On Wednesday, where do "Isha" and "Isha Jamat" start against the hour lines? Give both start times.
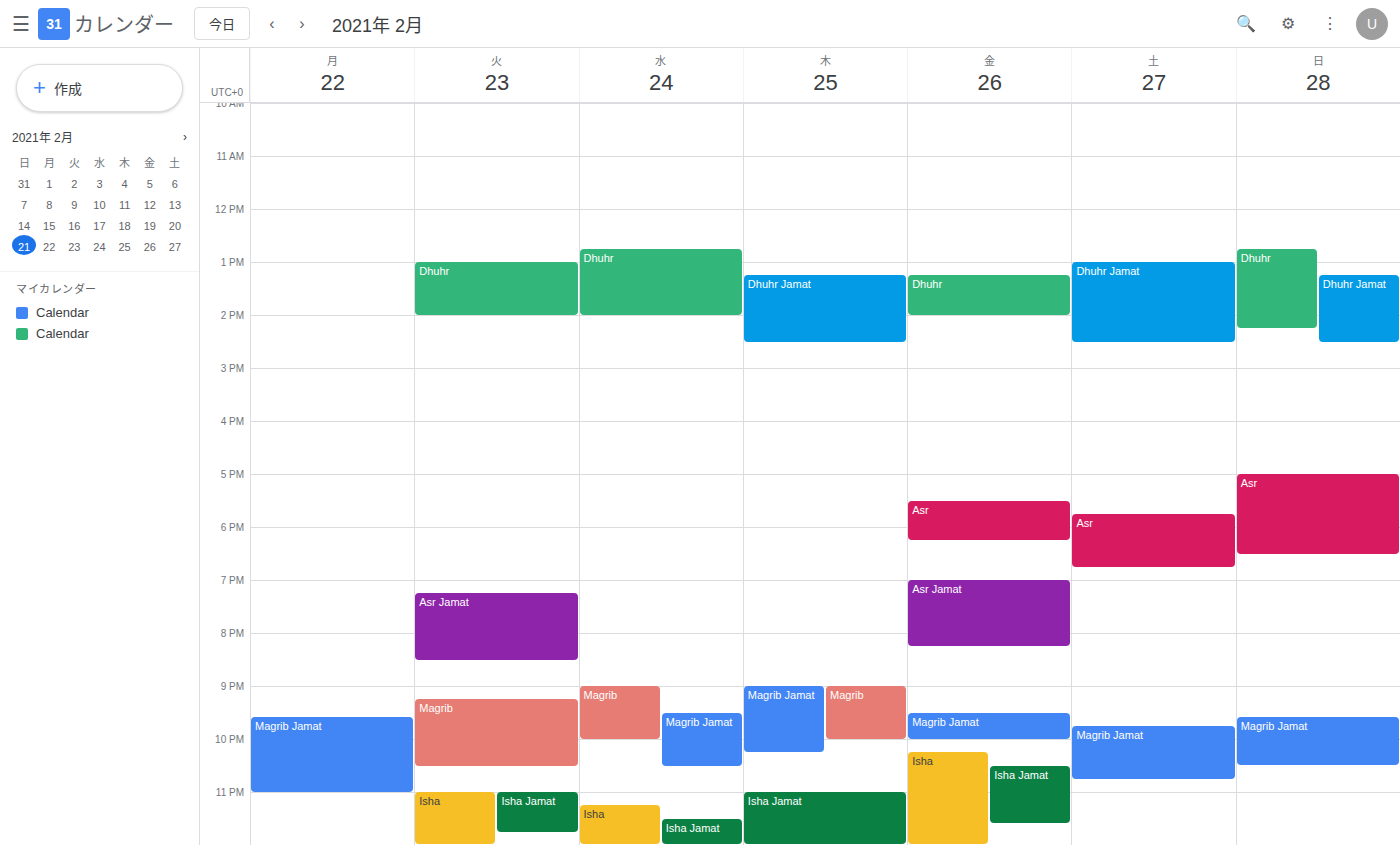
"Isha": 11:15 PM, neither: a quarter of the way from the 11 PM line to the 12 AM line. "Isha Jamat": 11:30 PM, halfway between the 11 PM and 12 AM lines.